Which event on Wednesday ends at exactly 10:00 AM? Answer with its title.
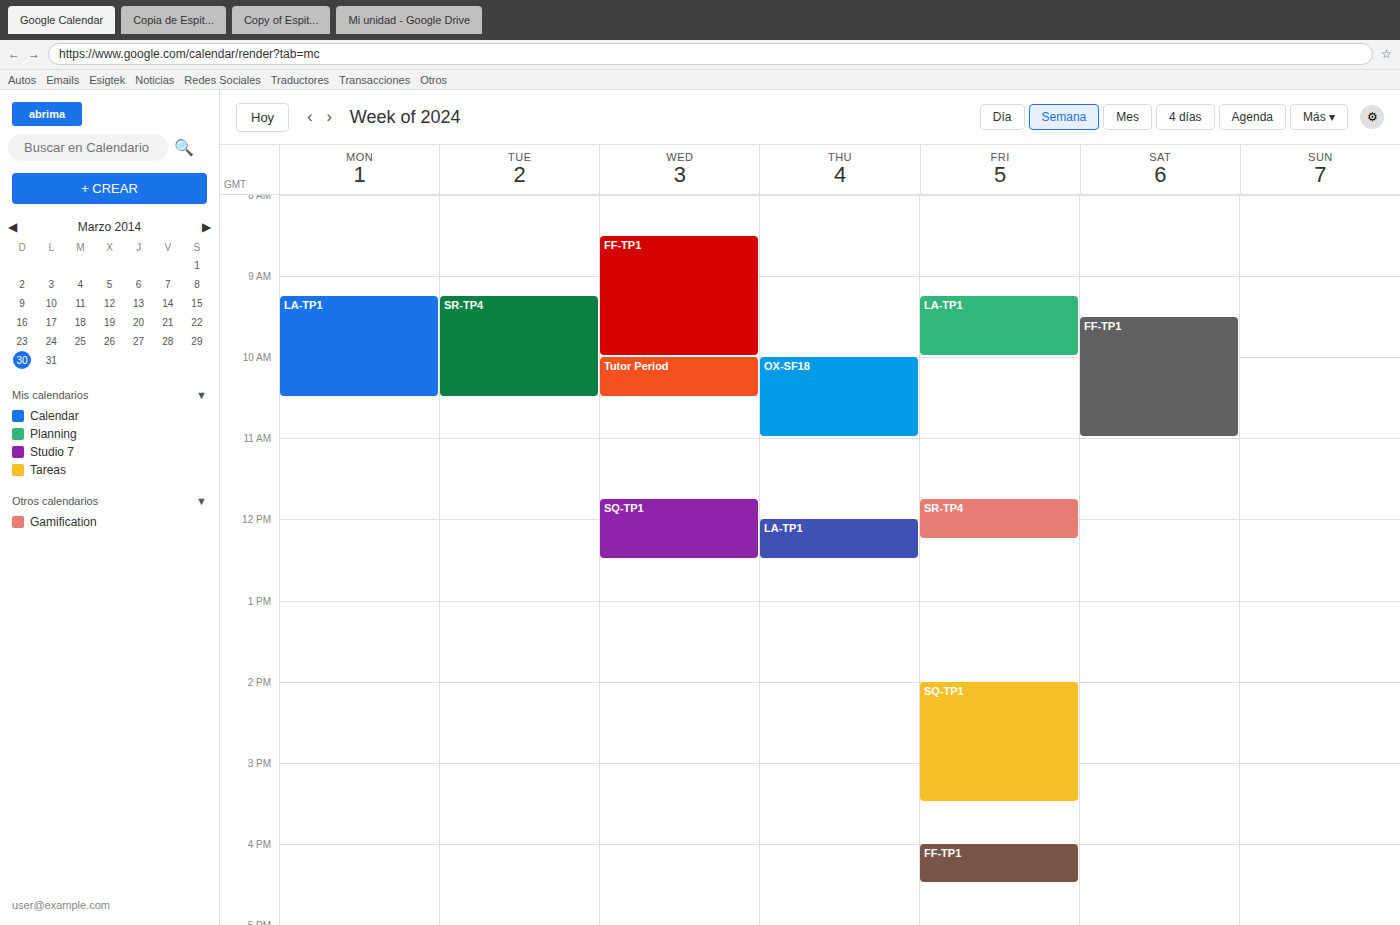
"FF-TP1"